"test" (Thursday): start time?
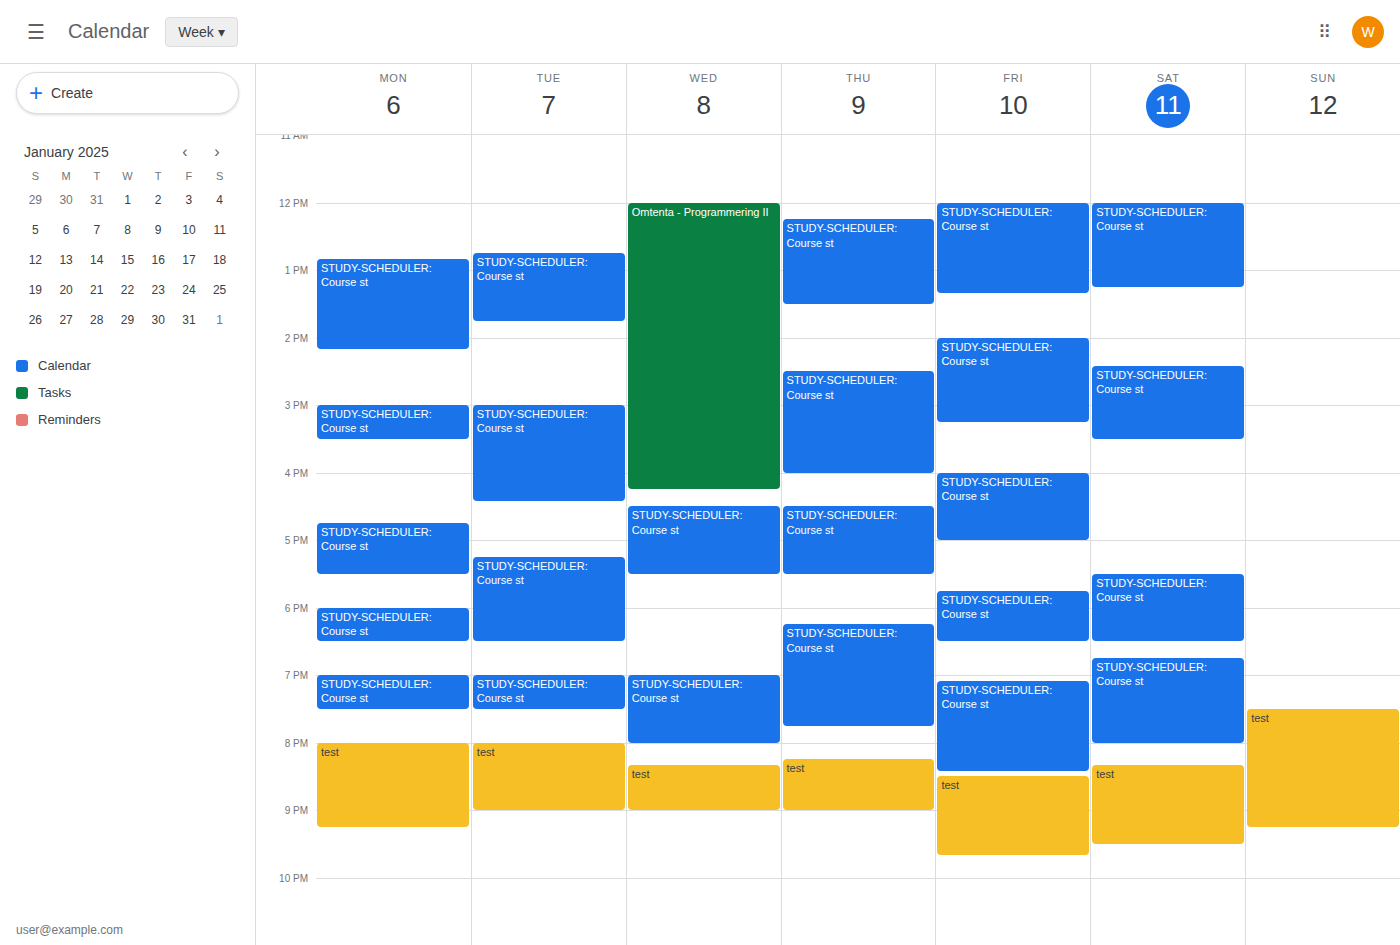
8:15 PM